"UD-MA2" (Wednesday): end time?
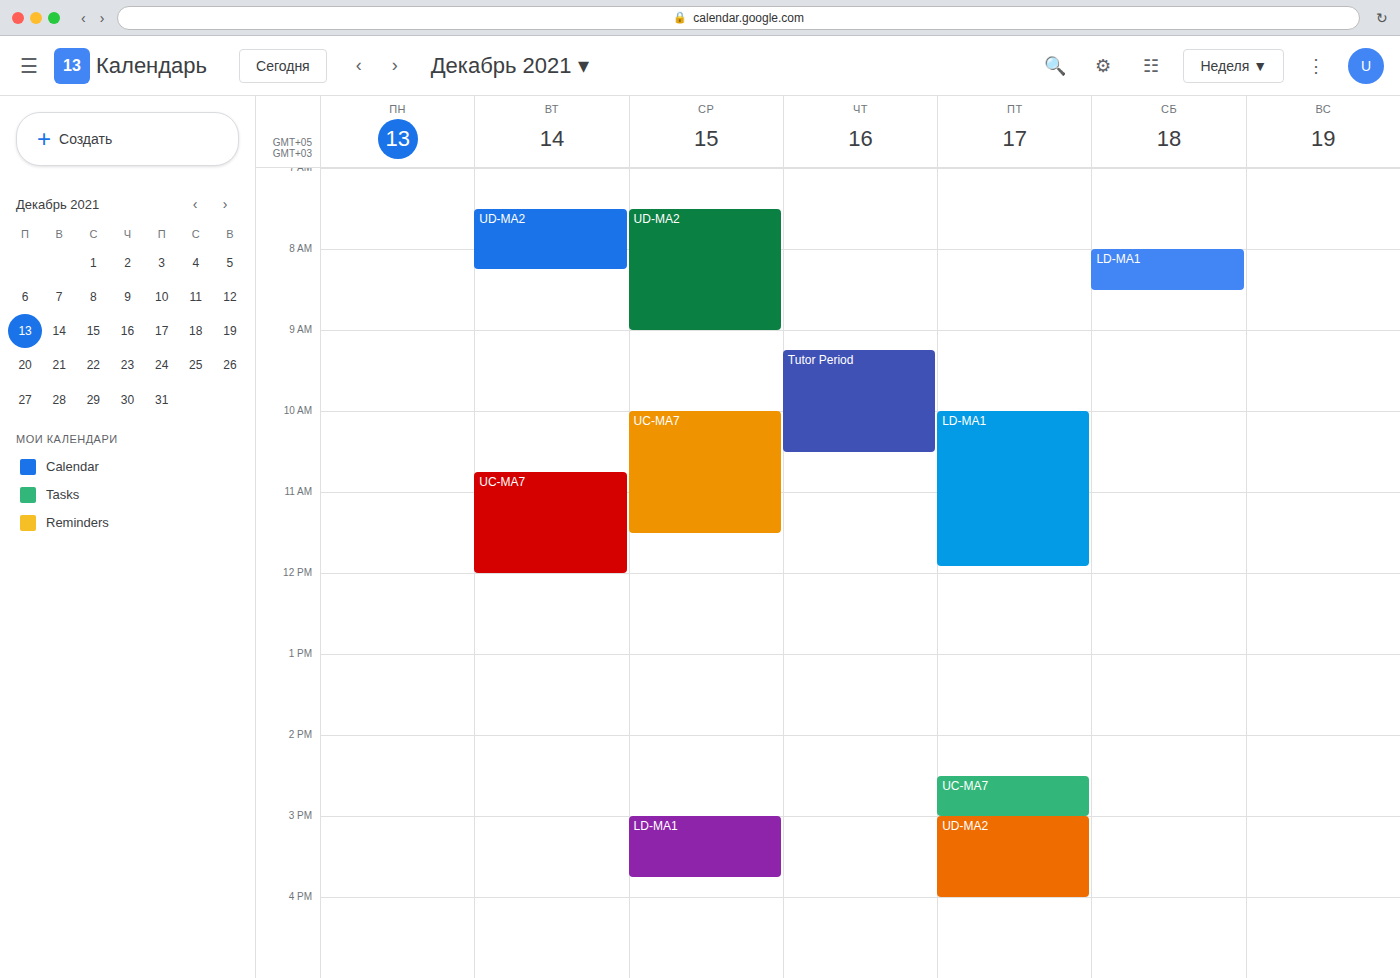
9:00 AM